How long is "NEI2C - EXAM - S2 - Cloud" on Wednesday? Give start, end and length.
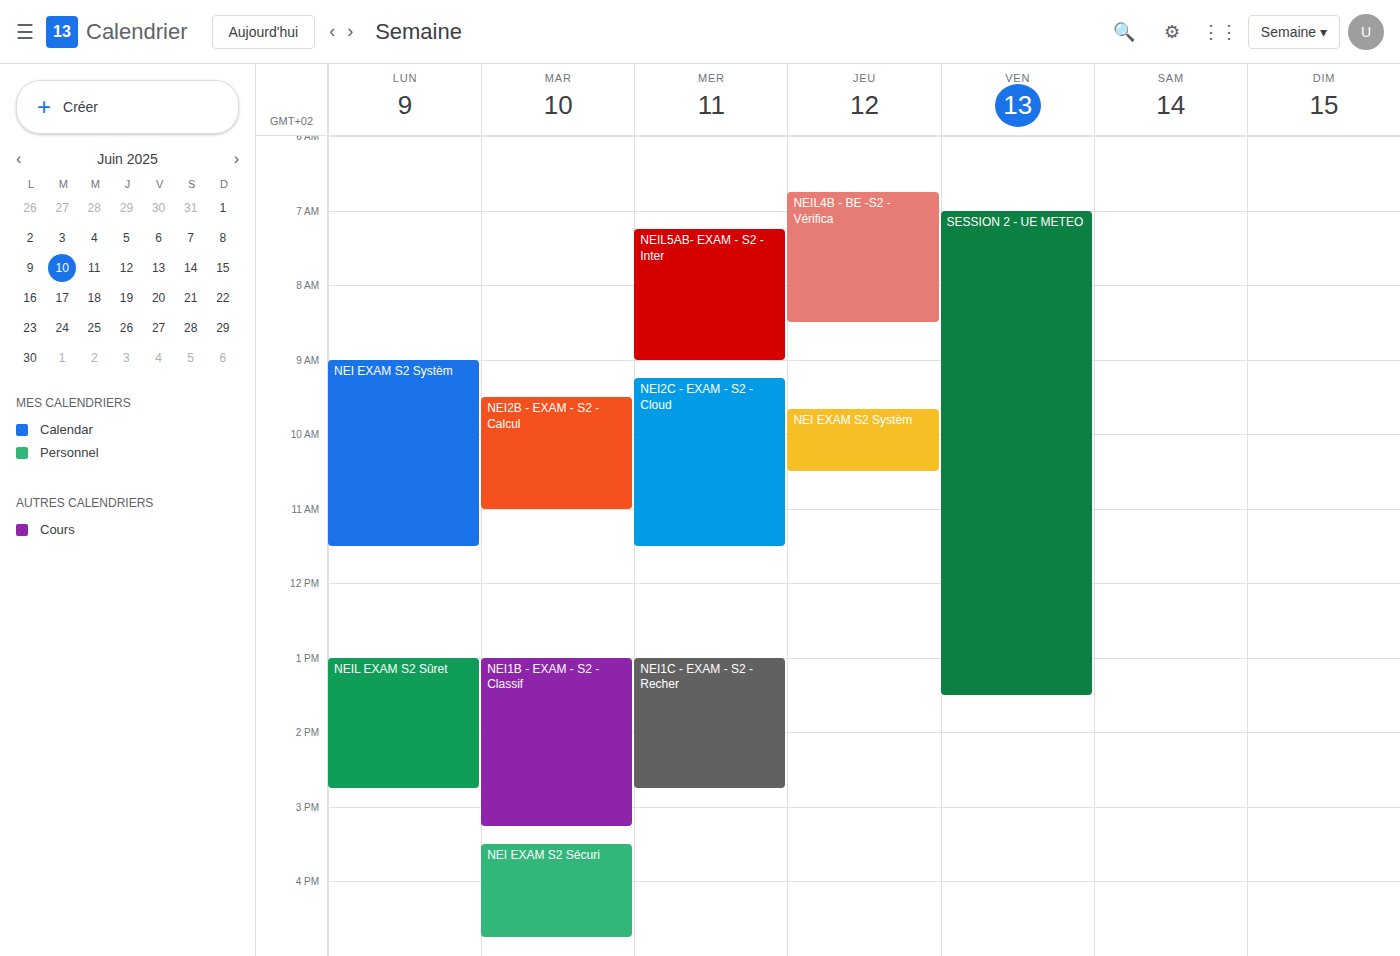
9:15 AM to 11:30 AM, 2 hours 15 minutes